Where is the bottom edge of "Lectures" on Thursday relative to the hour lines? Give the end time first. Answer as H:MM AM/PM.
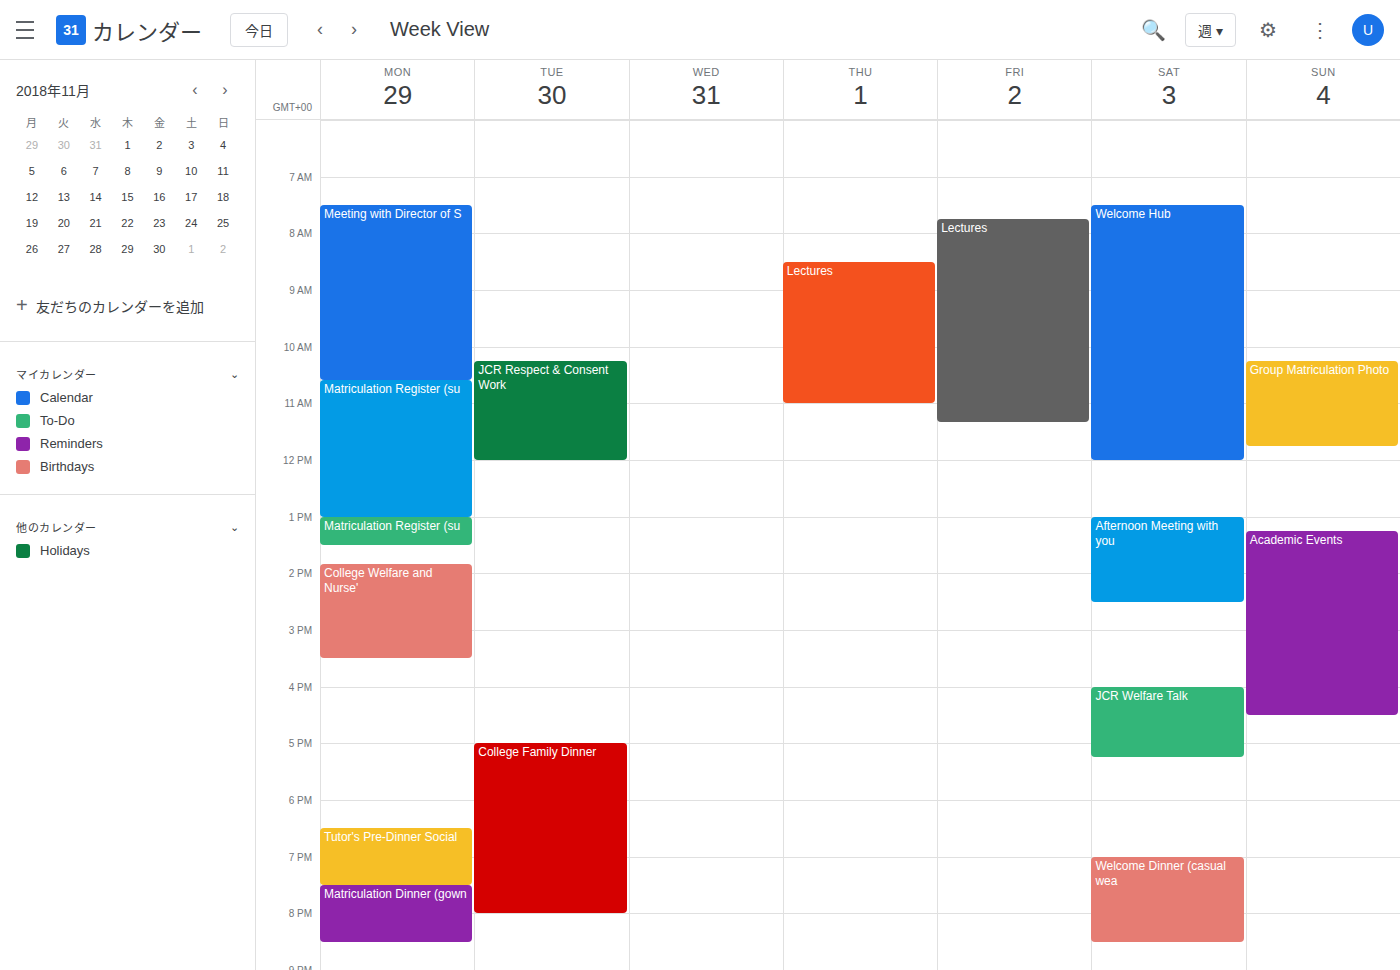
11:00 AM -- exactly on the 11 AM line.